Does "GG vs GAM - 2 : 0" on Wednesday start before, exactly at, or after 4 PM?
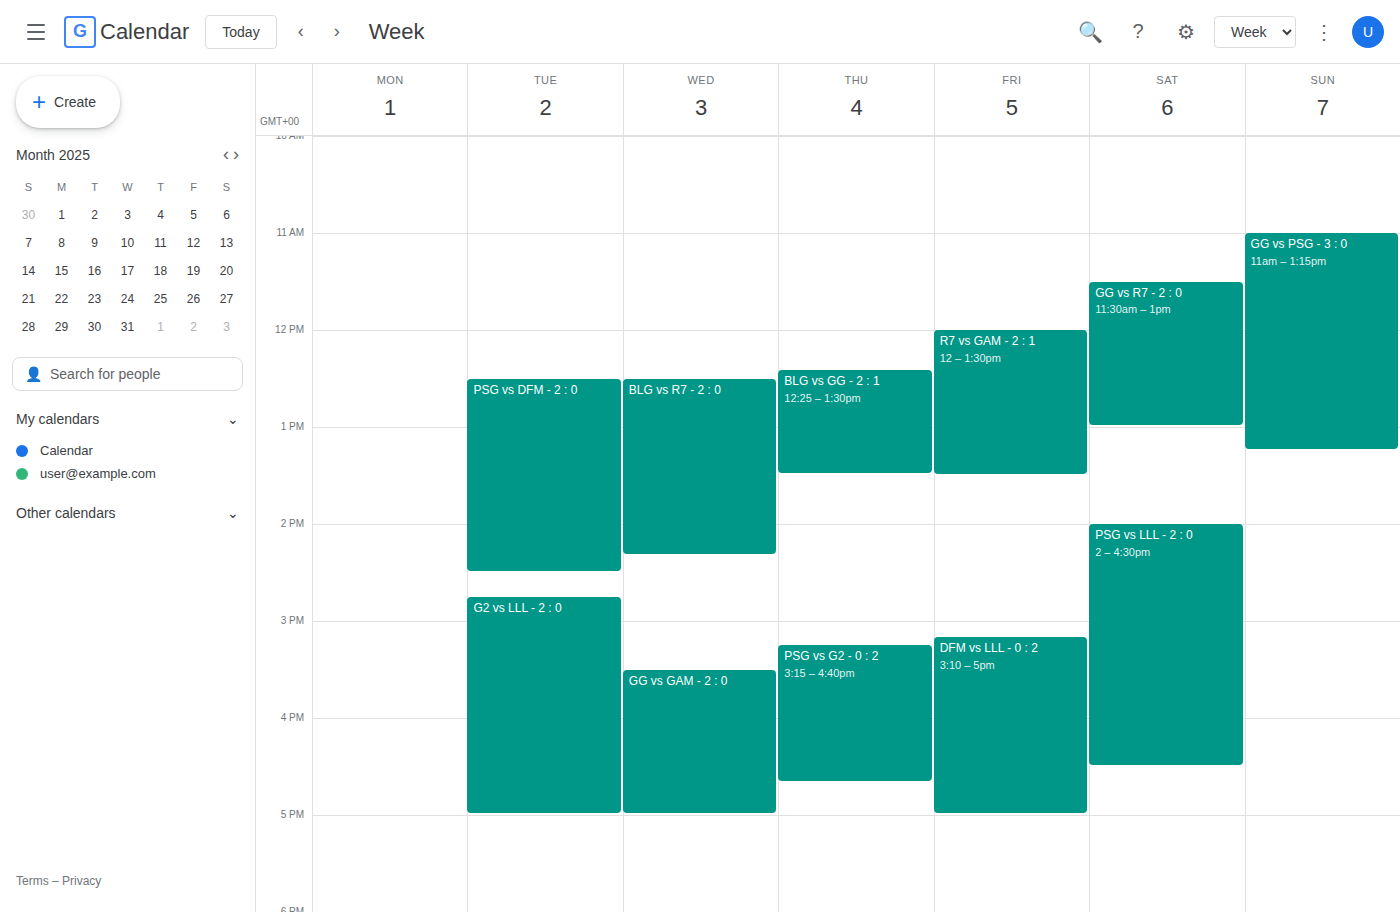
3:30 PM -- before 4 PM, 30 minutes above the 4 PM line.